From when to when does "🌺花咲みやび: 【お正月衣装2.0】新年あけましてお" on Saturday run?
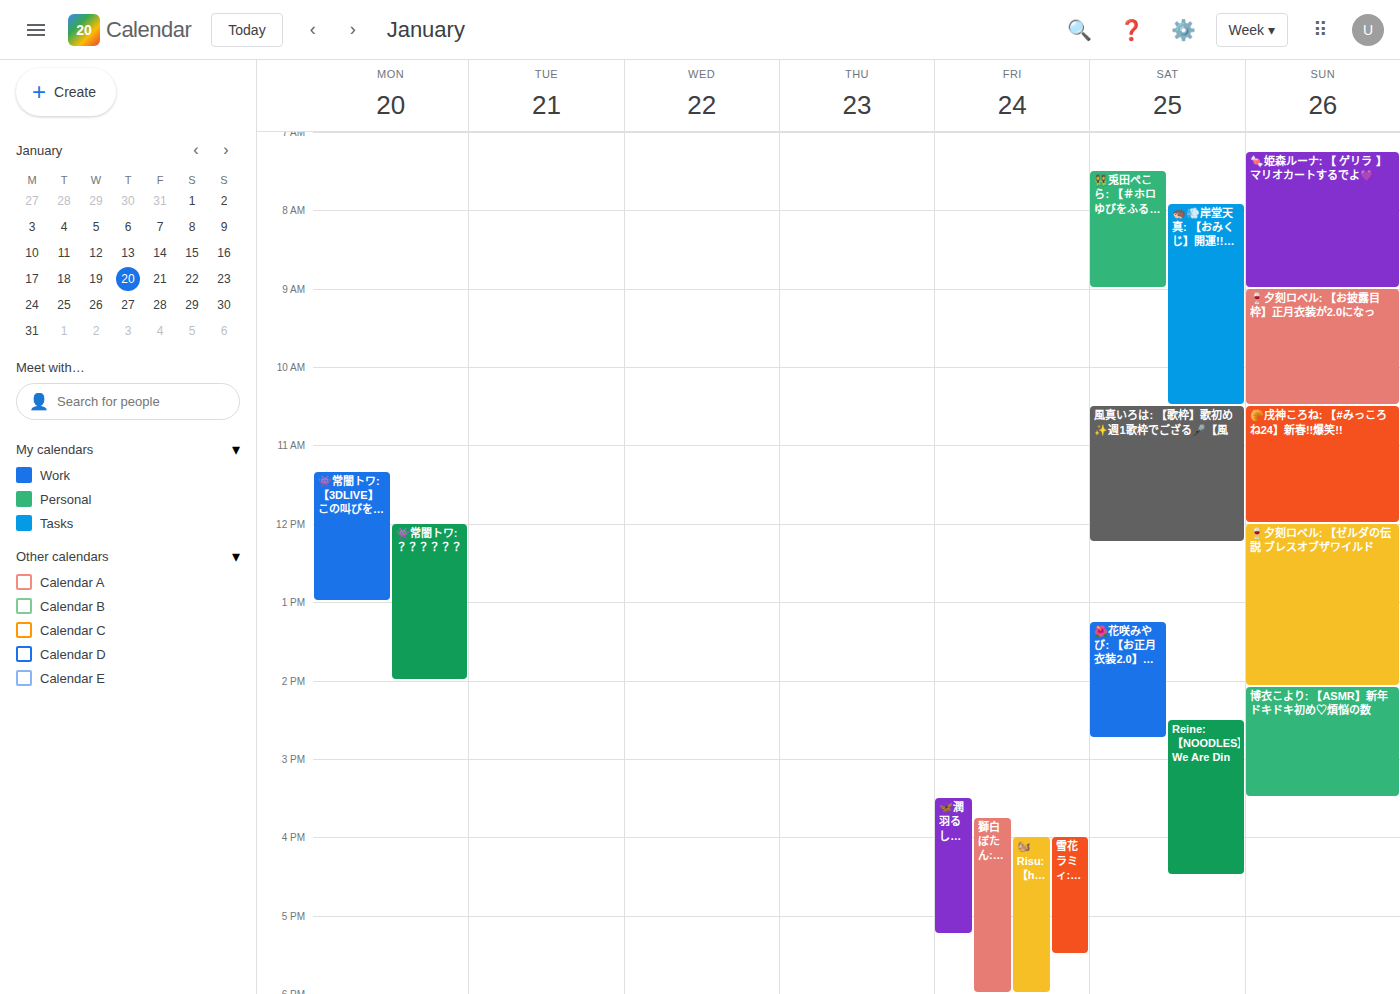
1:15 PM to 2:45 PM